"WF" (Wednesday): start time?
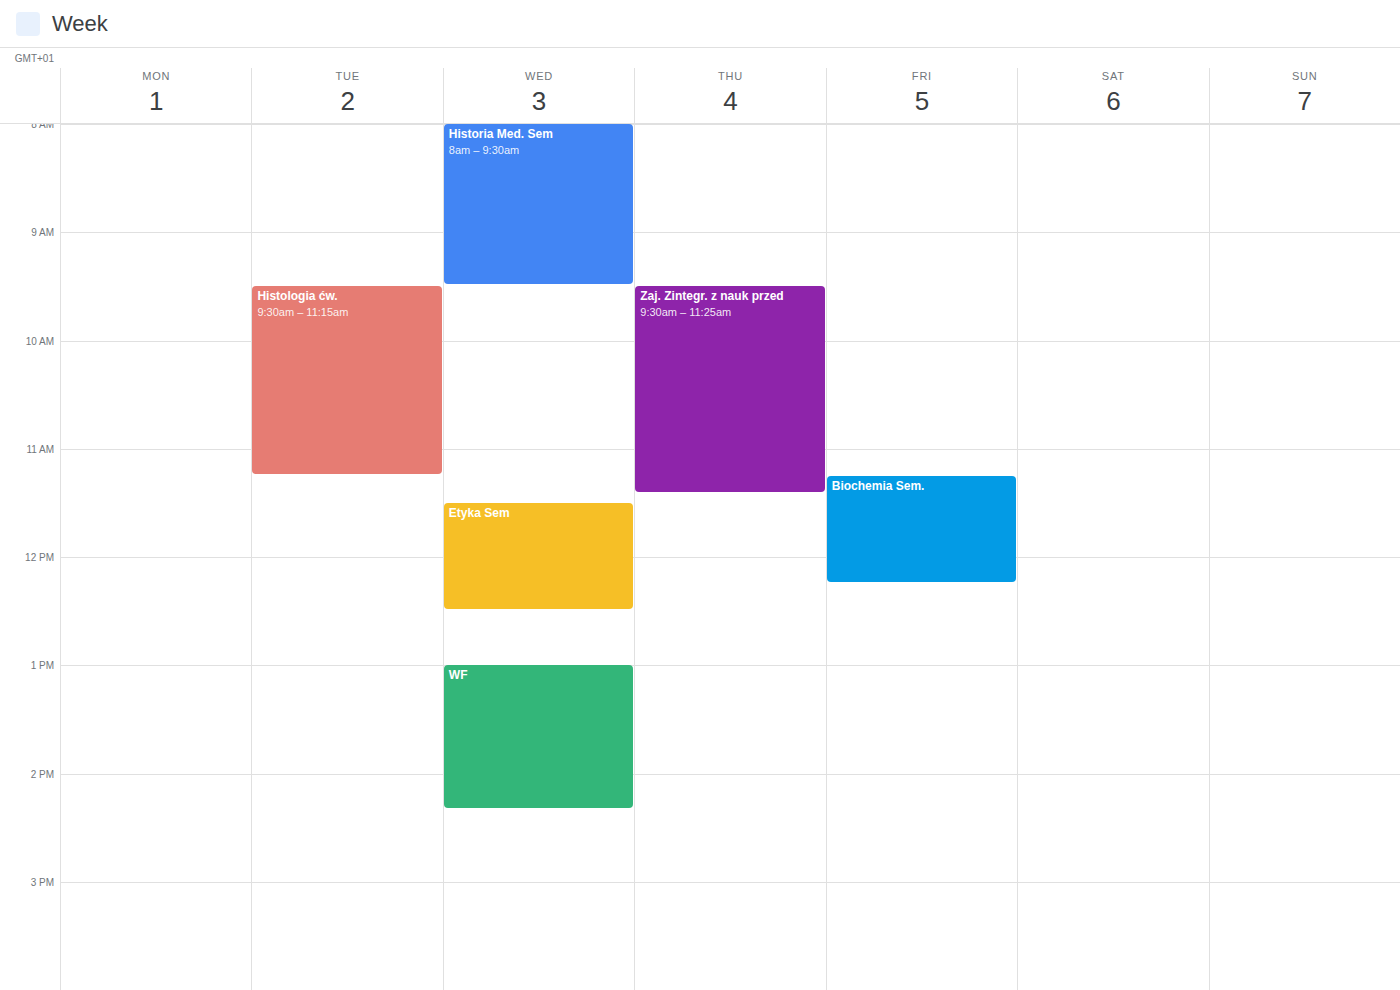
1:00 PM